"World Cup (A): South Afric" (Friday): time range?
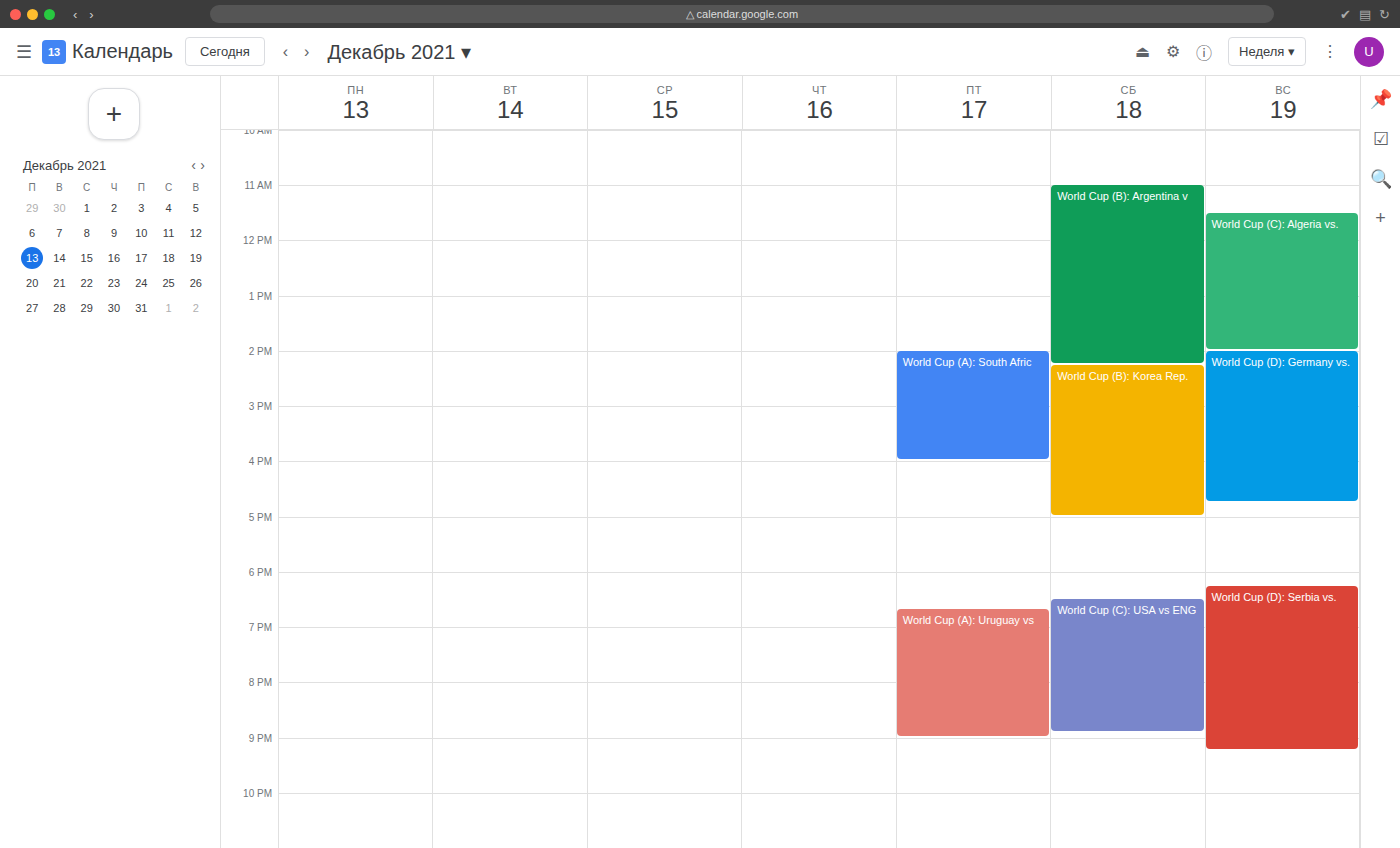
2:00 PM to 4:00 PM